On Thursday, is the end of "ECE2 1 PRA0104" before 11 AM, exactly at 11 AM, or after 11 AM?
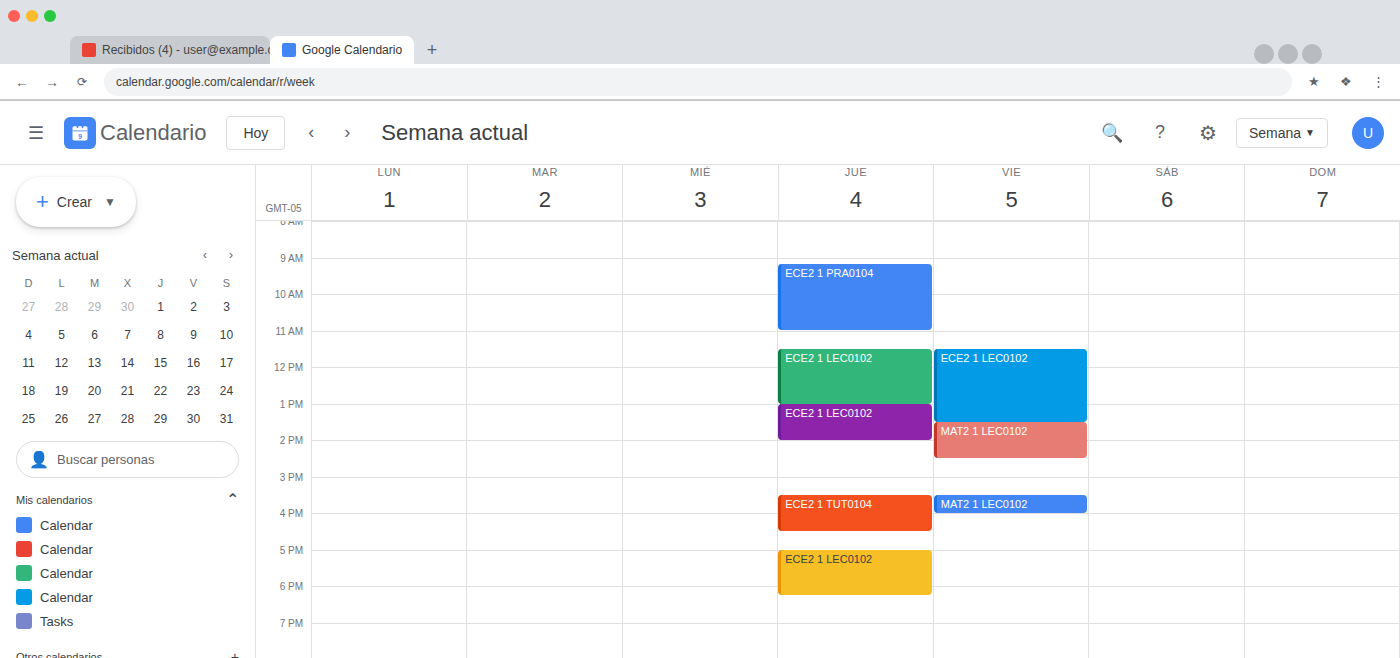
11:00 AM -- exactly at 11 AM, on the 11 AM line.